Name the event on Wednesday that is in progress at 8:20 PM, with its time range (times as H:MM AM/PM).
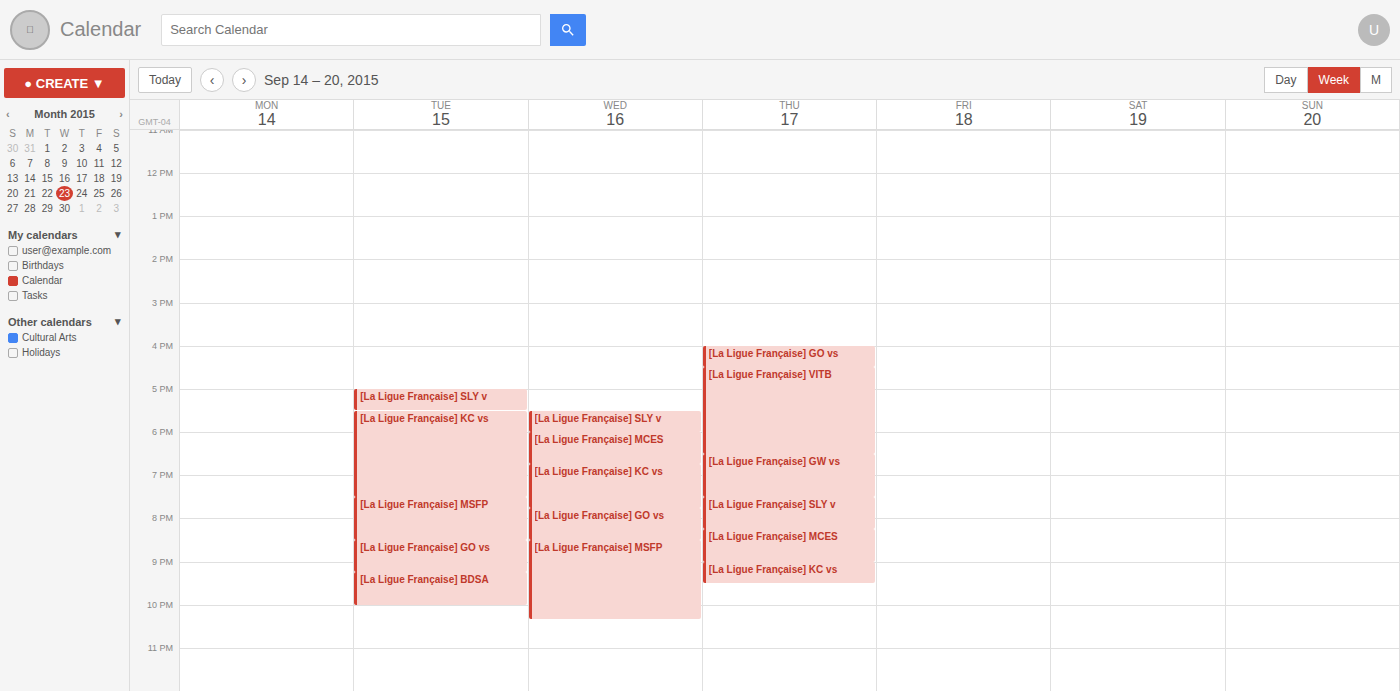
"[La Ligue Française] GO vs", 7:45 PM to 8:30 PM